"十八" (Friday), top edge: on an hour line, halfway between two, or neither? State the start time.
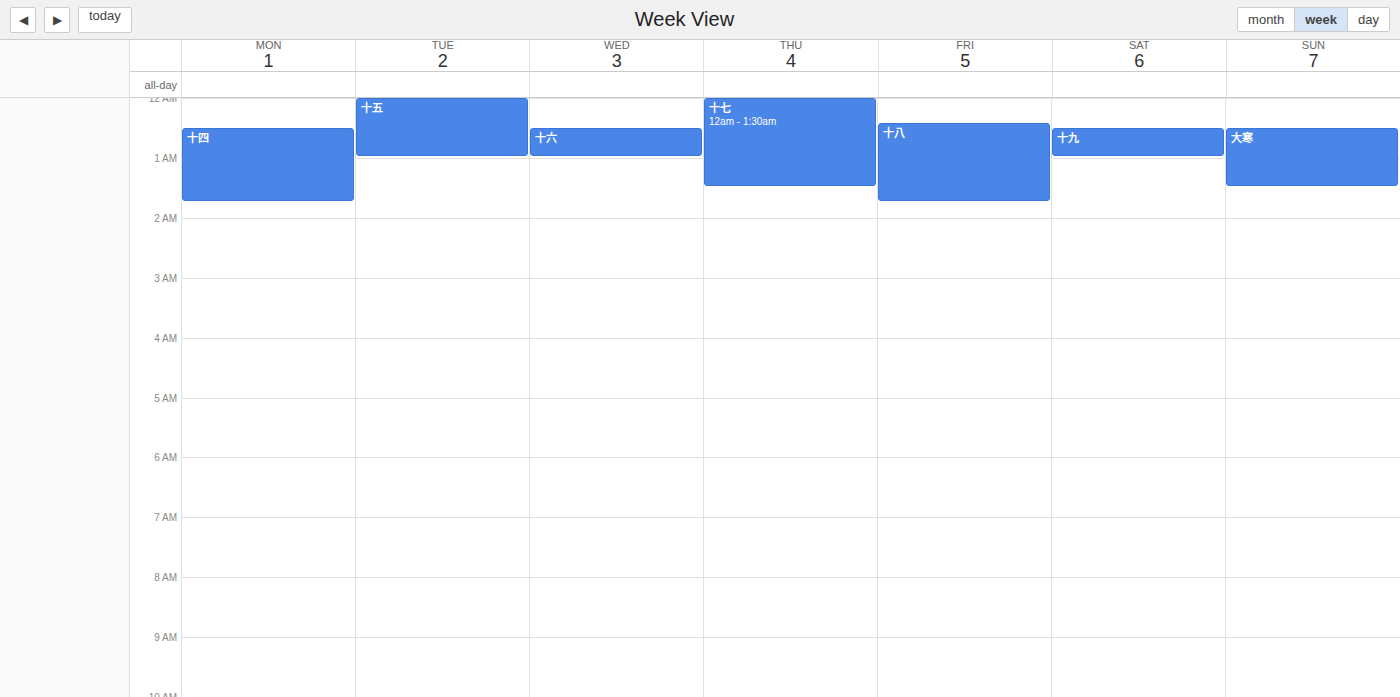
12:25 AM -- neither: 25 minutes below the 12 AM line and 35 minutes above the 1 AM line.